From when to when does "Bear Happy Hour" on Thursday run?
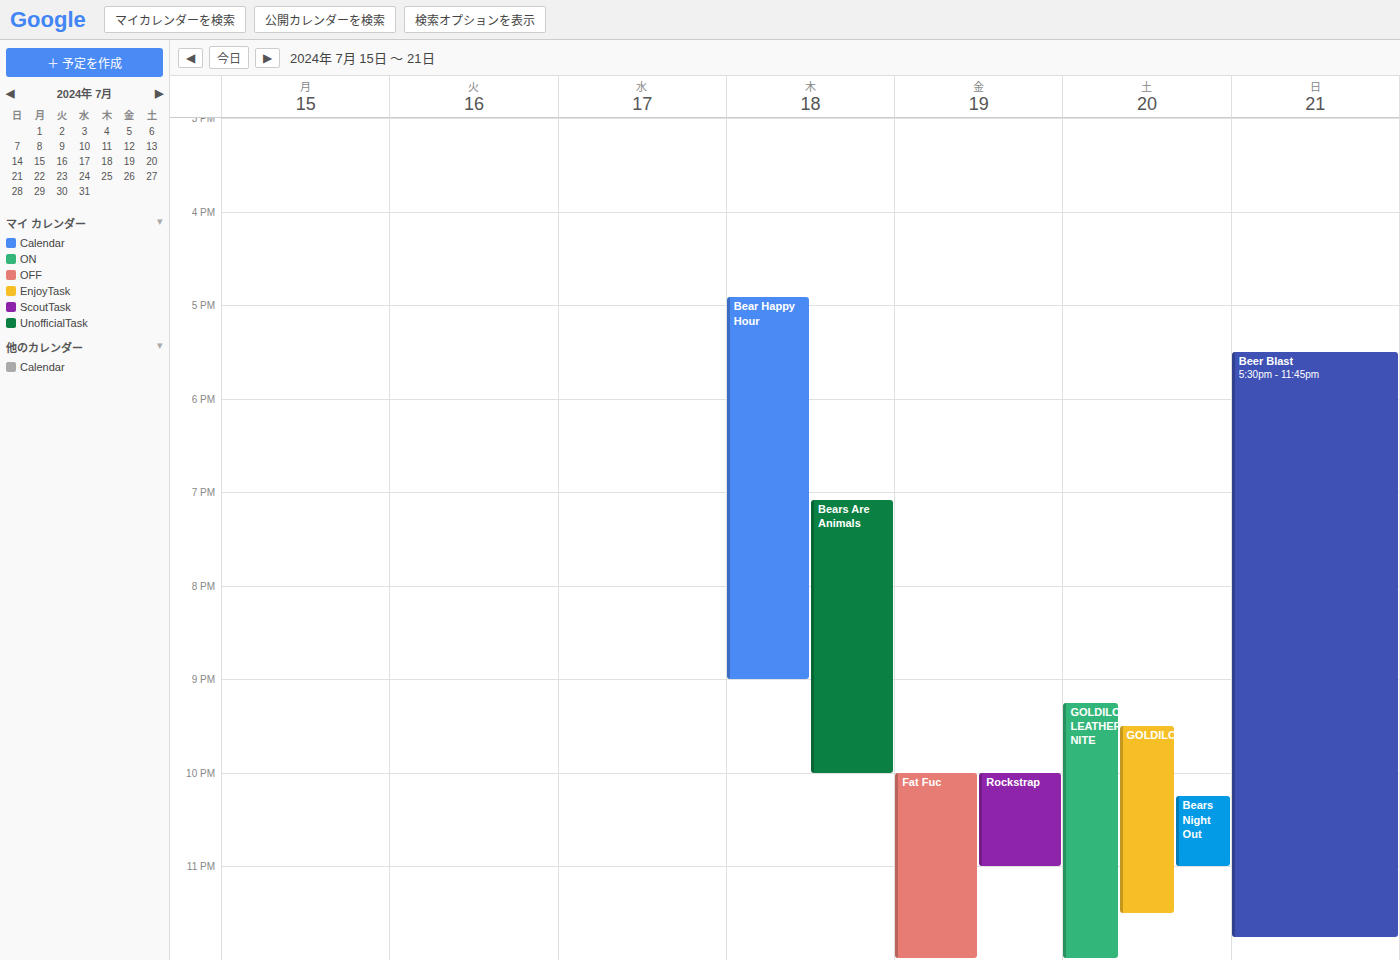
4:55 PM to 9:00 PM